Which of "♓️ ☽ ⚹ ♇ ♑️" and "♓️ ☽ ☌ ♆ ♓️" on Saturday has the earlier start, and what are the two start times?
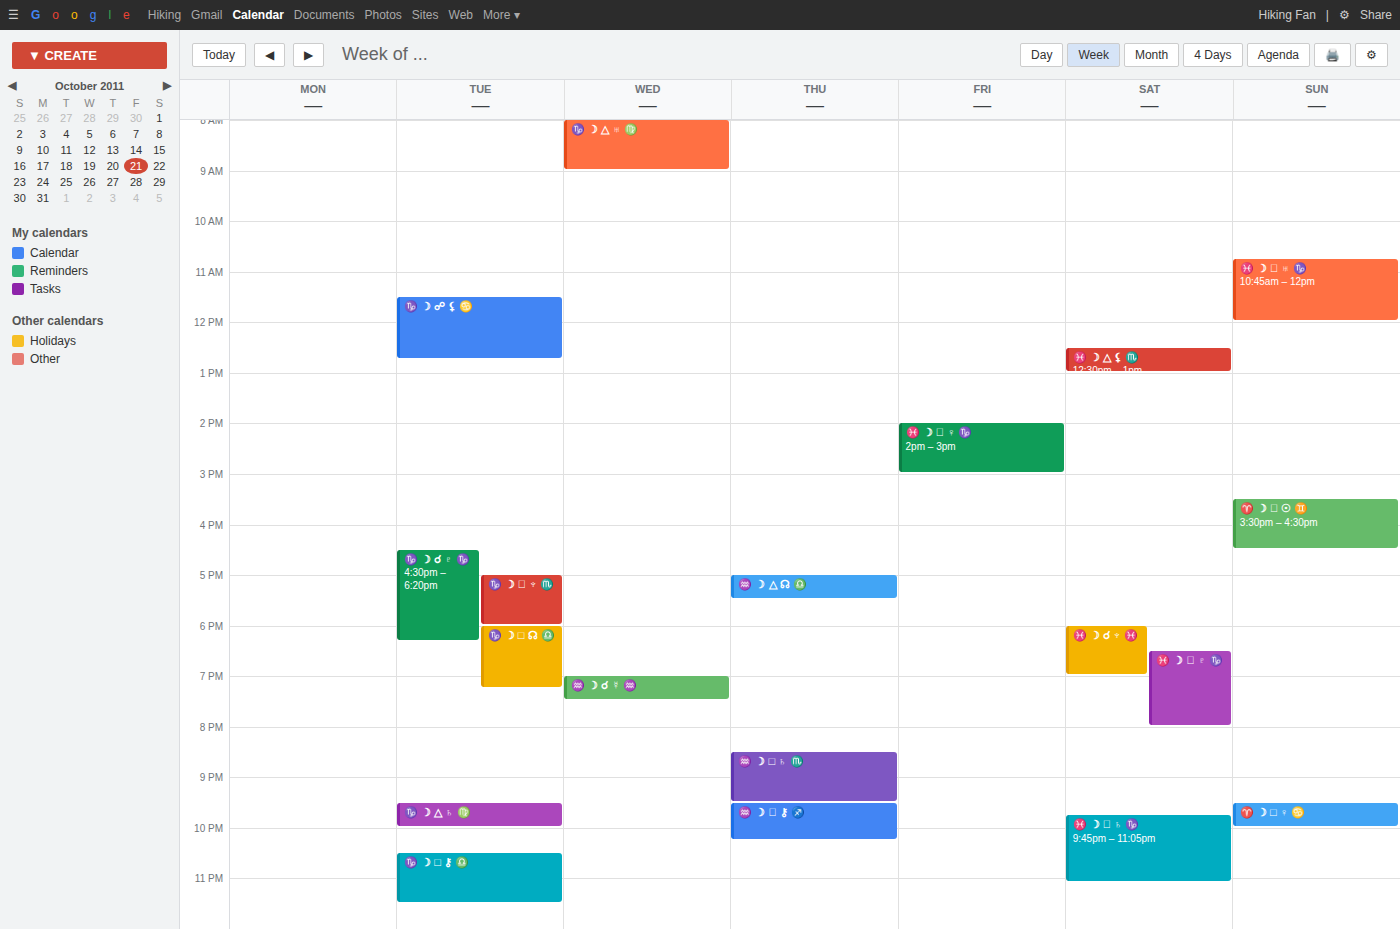
"♓️ ☽ ☌ ♆ ♓️" 6:00 PM; "♓️ ☽ ⚹ ♇ ♑️" 6:30 PM.